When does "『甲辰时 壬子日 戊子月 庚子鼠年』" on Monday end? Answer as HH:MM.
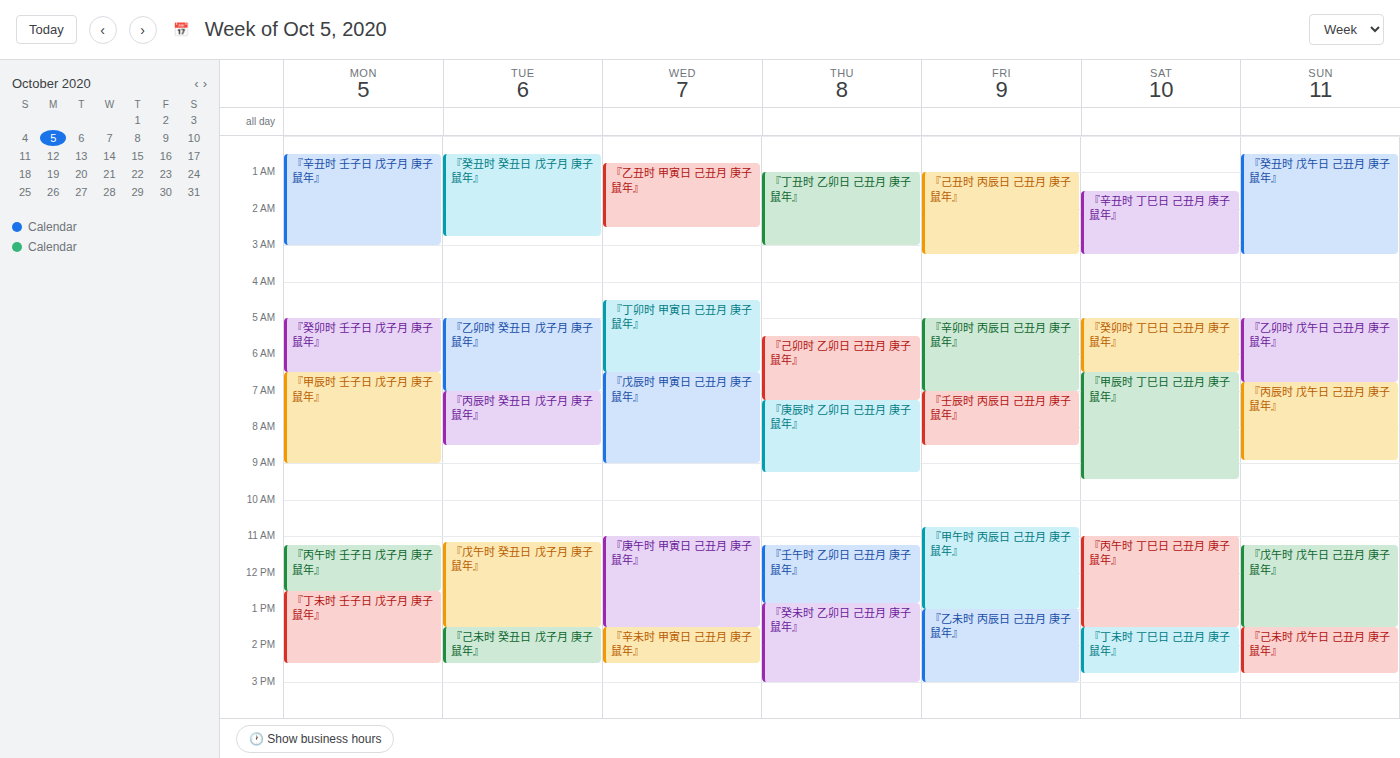
09:00